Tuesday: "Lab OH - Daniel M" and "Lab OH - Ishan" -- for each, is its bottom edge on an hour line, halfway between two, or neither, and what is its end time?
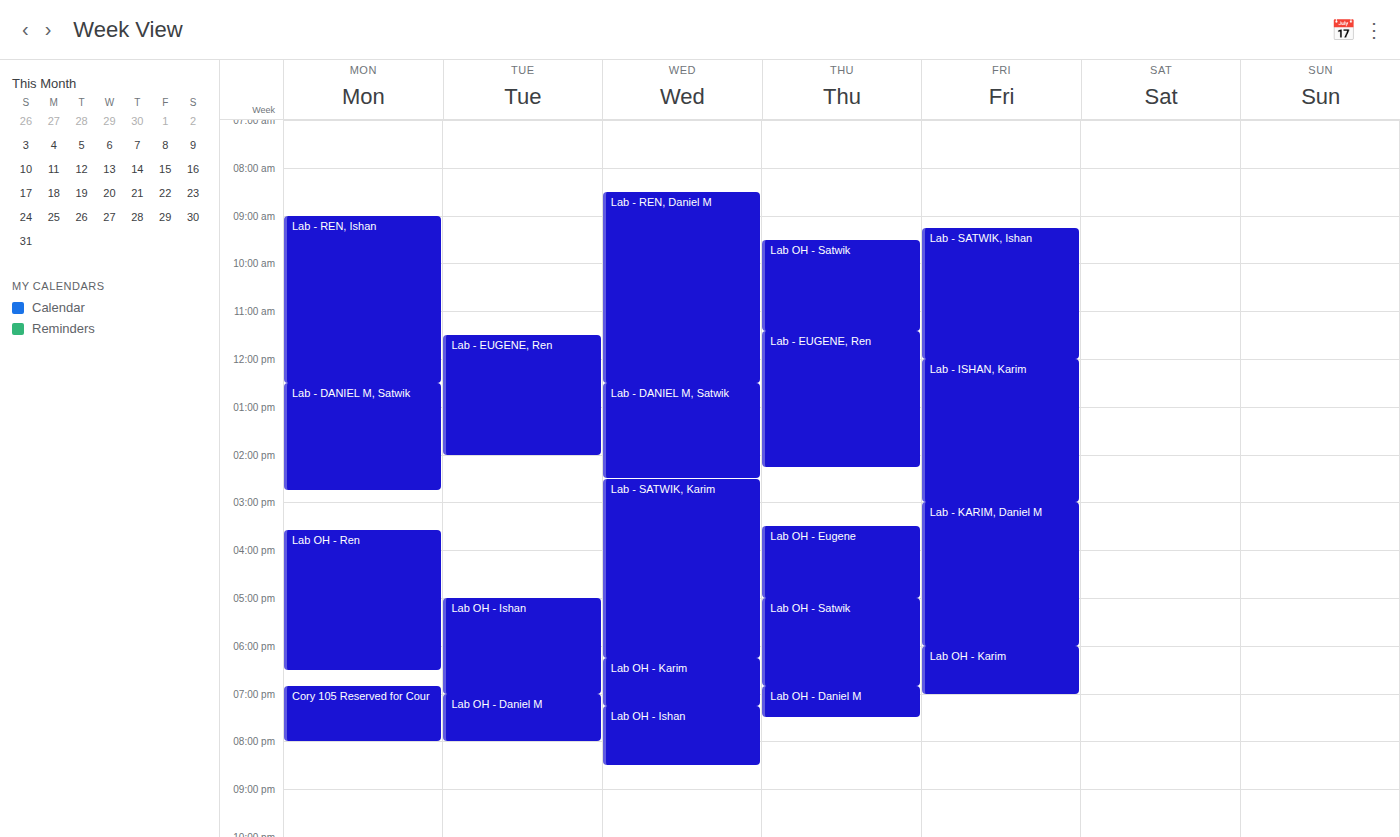
"Lab OH - Daniel M": 8:00 PM, exactly on the 8 PM line. "Lab OH - Ishan": 7:00 PM, exactly on the 7 PM line.